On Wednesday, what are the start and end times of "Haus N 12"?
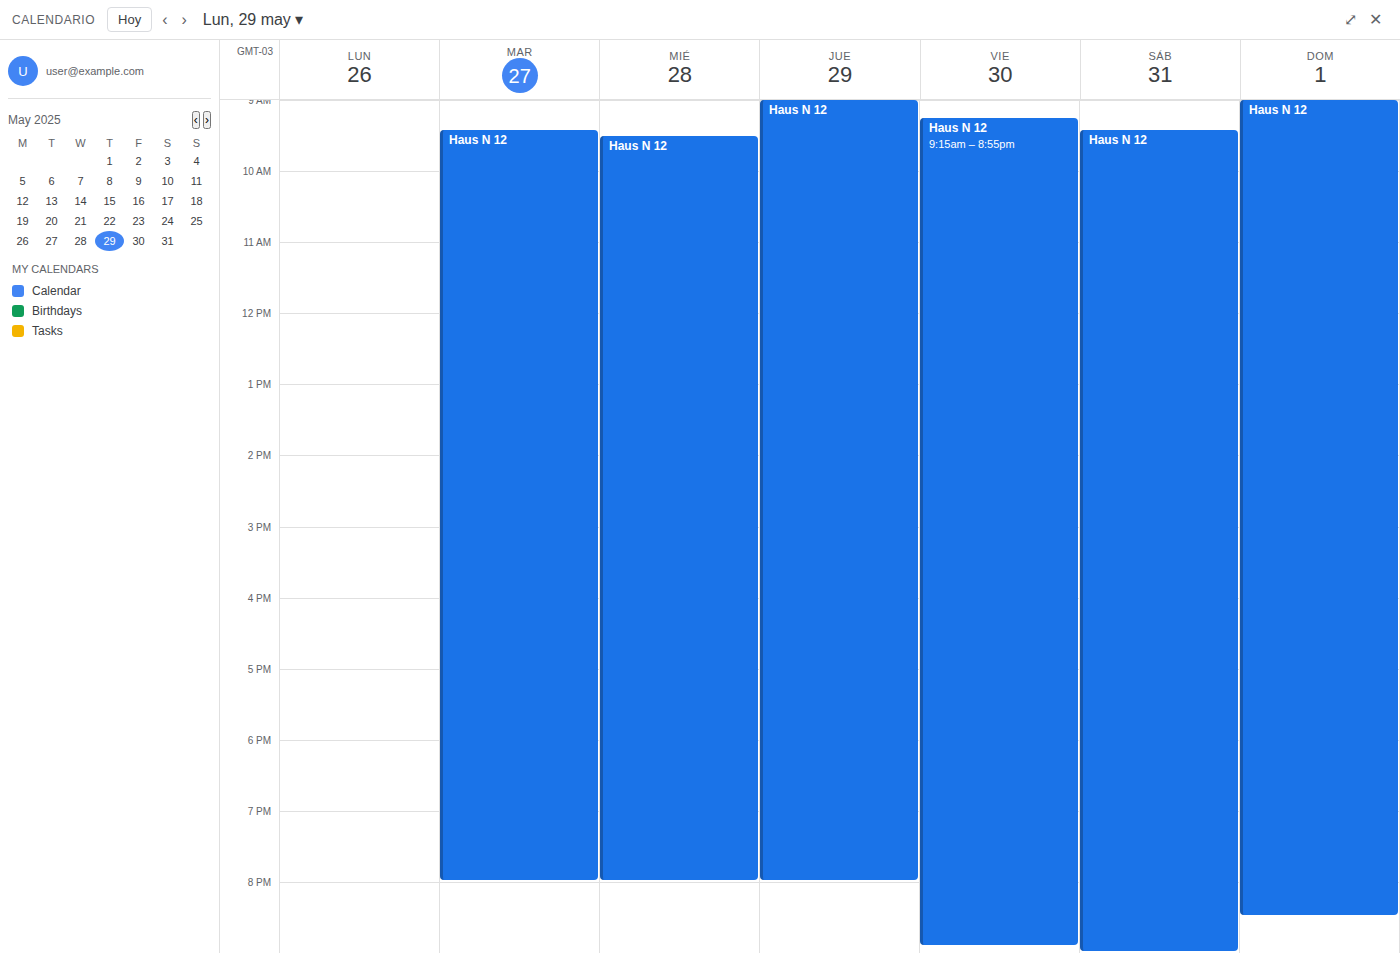
9:30 AM to 8:00 PM